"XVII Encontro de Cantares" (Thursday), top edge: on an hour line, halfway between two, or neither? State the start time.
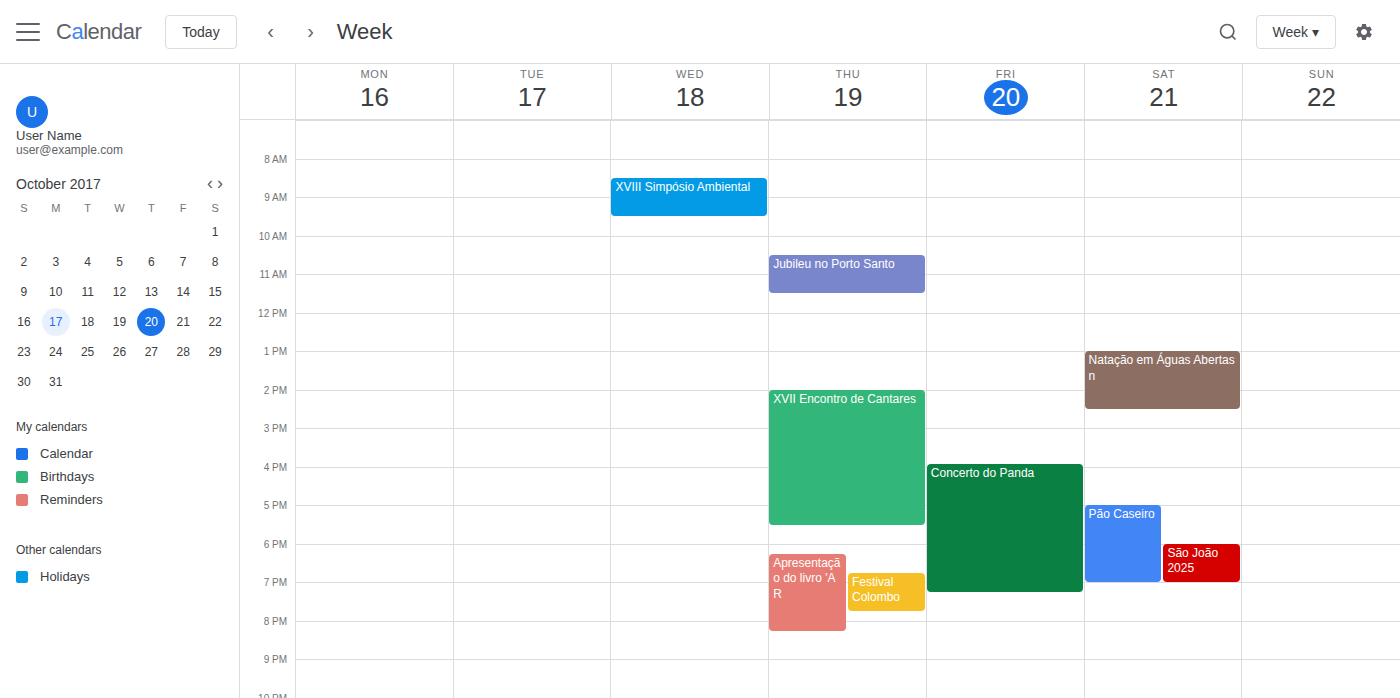
2:00 PM -- exactly on the 2 PM line.